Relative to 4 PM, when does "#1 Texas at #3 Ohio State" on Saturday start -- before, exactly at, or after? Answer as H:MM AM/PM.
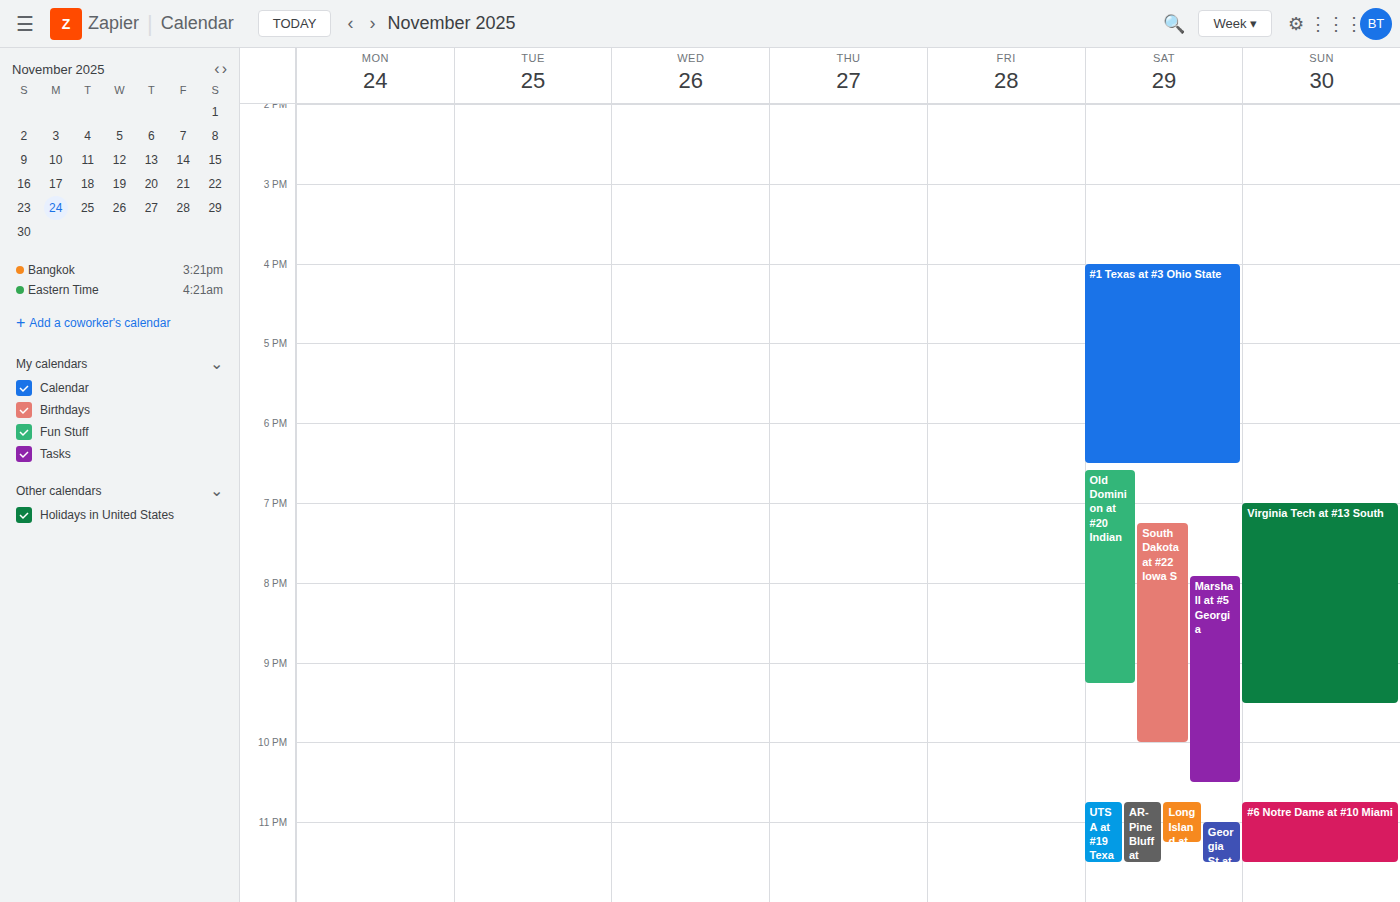
4:00 PM -- exactly at 4 PM, on the 4 PM line.